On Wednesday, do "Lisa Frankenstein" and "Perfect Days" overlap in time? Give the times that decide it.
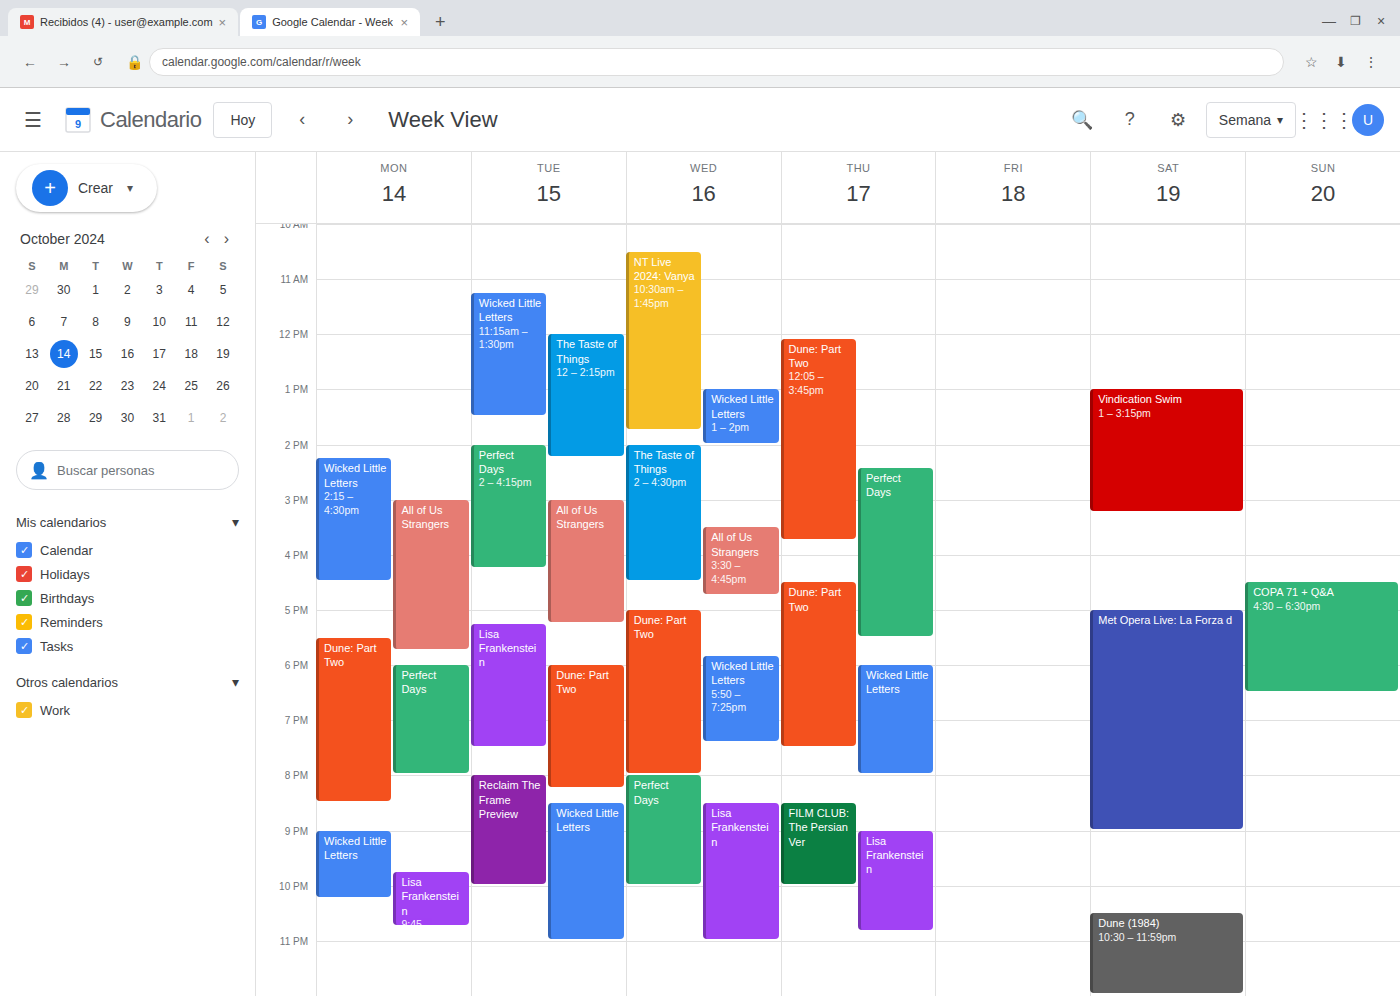
"Lisa Frankenstein" starts at 8:30 PM, before "Perfect Days" ends at 10:00 PM -- they overlap.